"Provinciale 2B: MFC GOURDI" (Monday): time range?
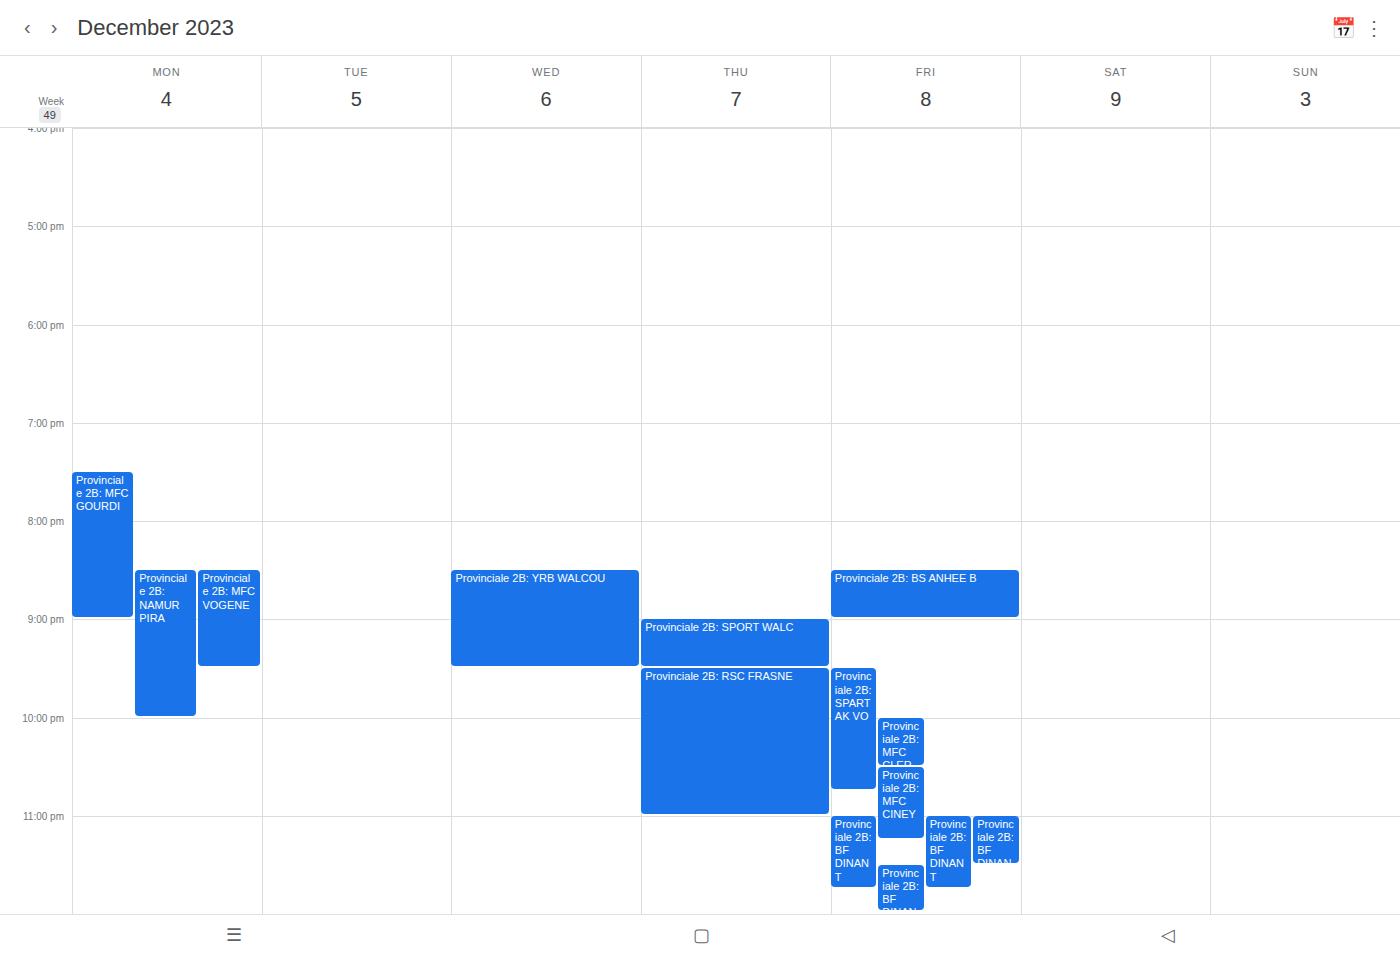
7:30 PM to 9:00 PM